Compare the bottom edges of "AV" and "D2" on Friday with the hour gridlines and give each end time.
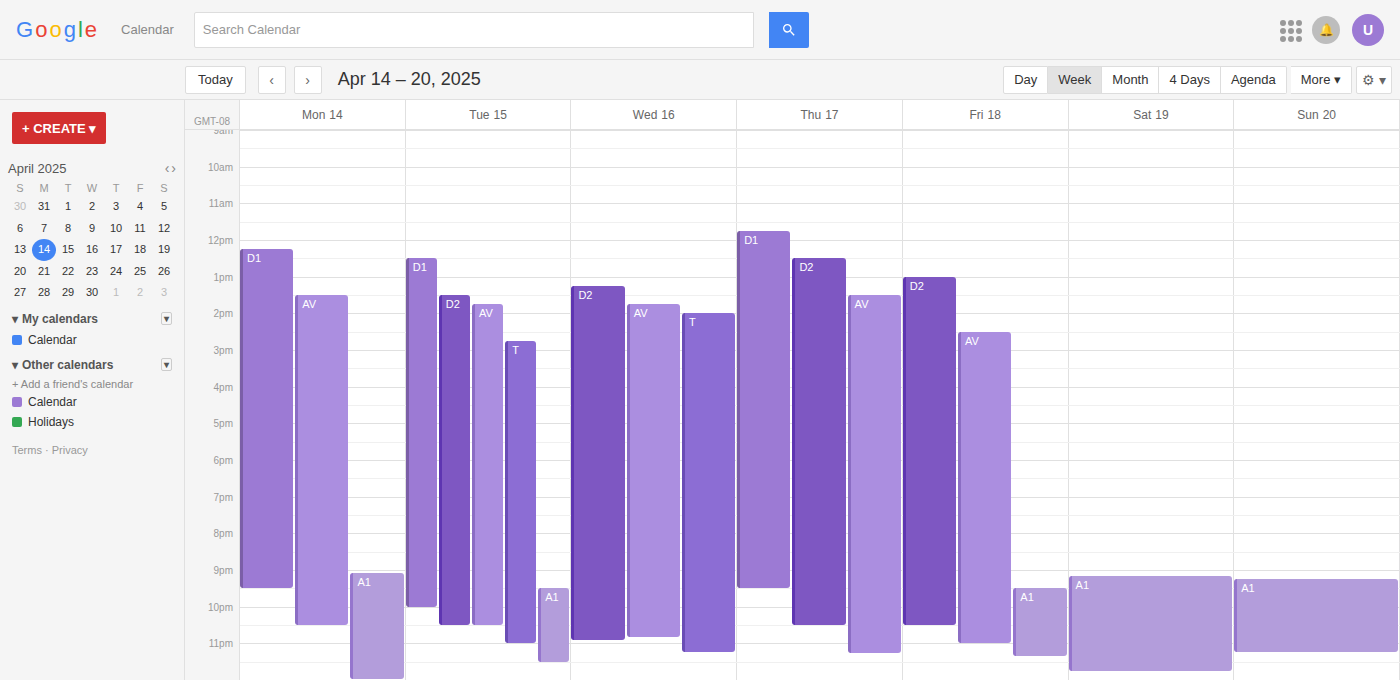
"AV": 23:00, exactly on the 23:00 line. "D2": 22:30, halfway between the 22:00 and 23:00 lines.